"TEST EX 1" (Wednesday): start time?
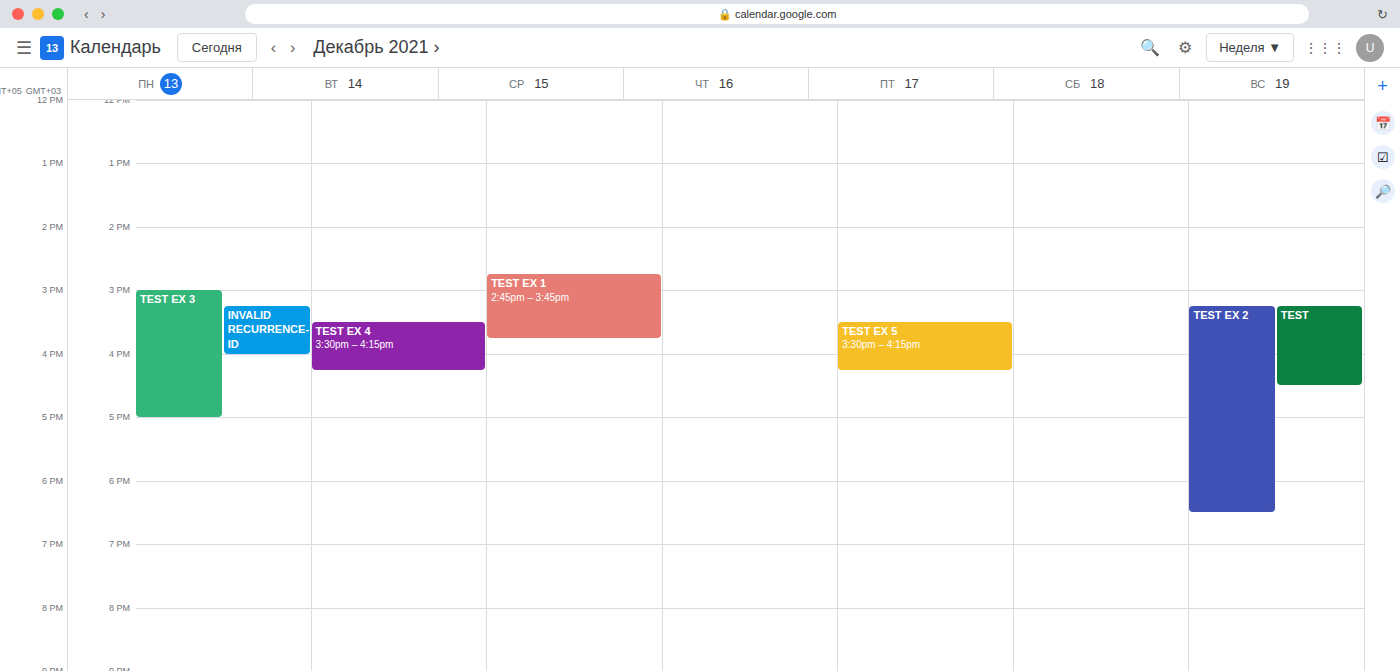
2:45 PM